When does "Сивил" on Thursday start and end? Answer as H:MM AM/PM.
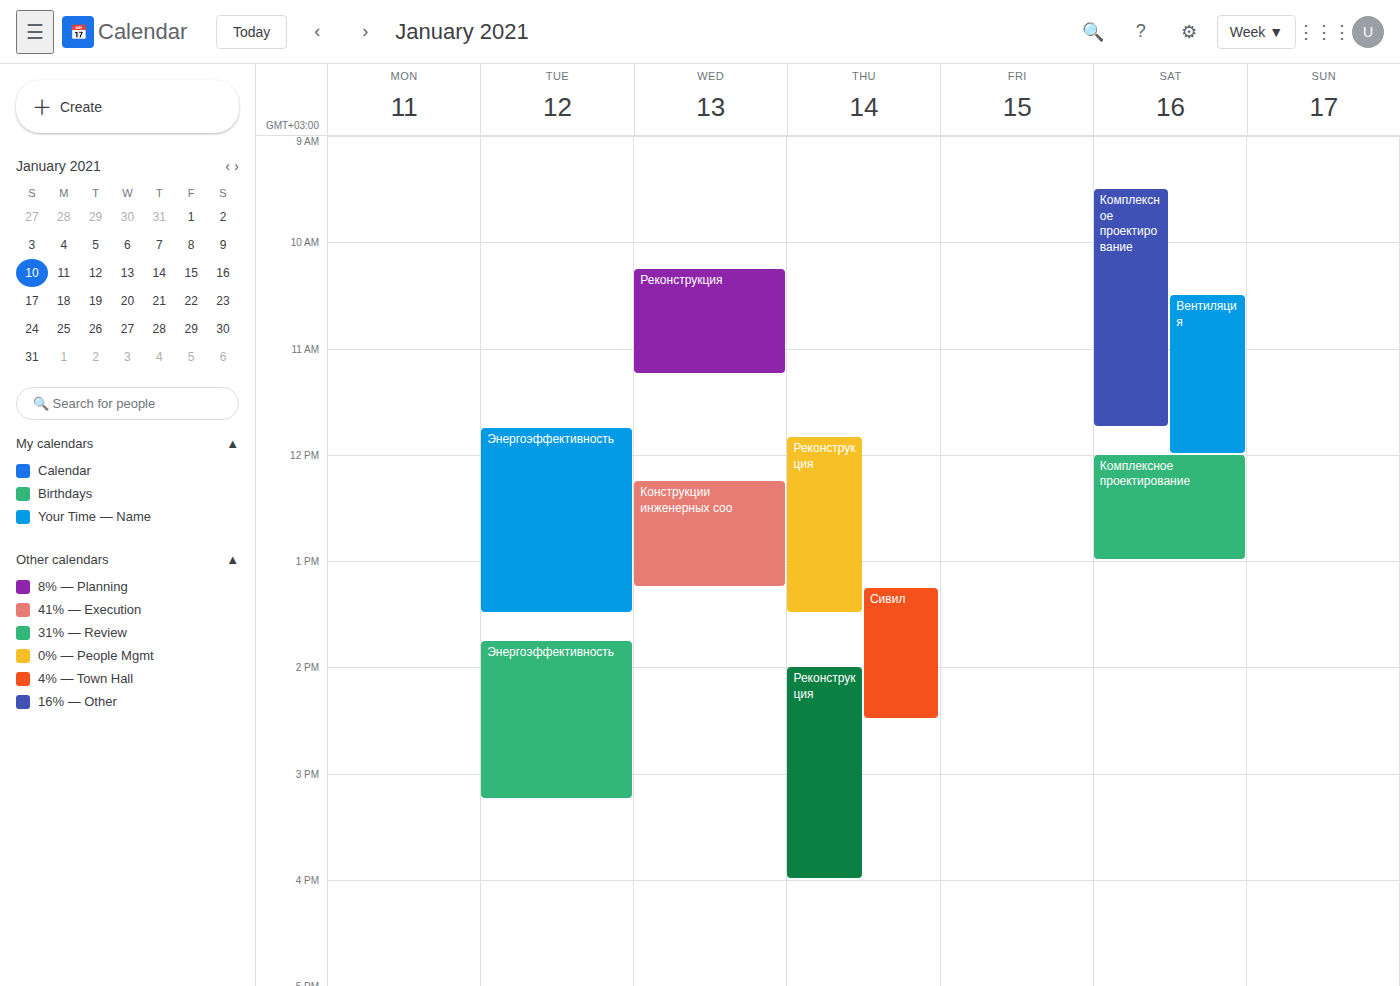
1:15 PM to 2:30 PM